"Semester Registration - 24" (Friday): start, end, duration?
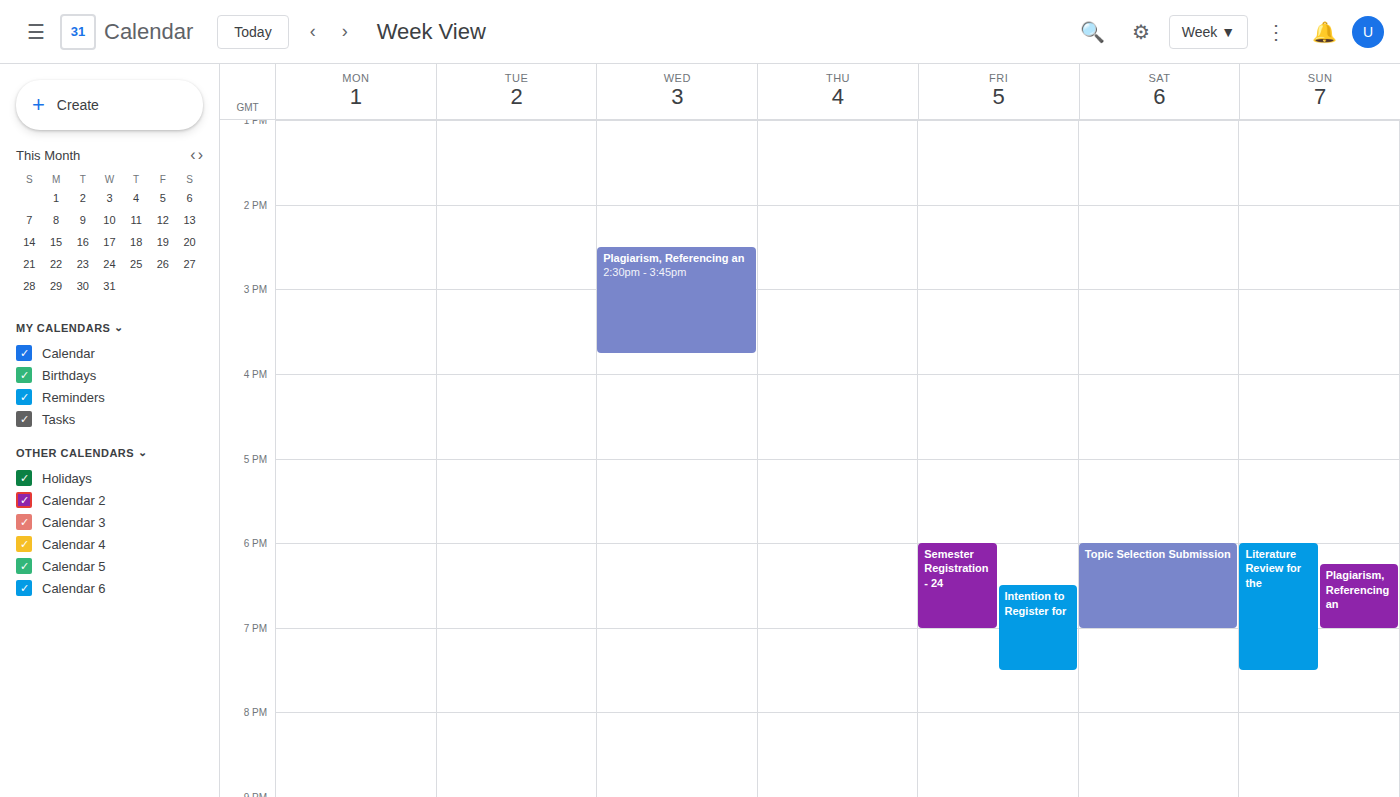
6:00 PM to 7:00 PM, 1 hour